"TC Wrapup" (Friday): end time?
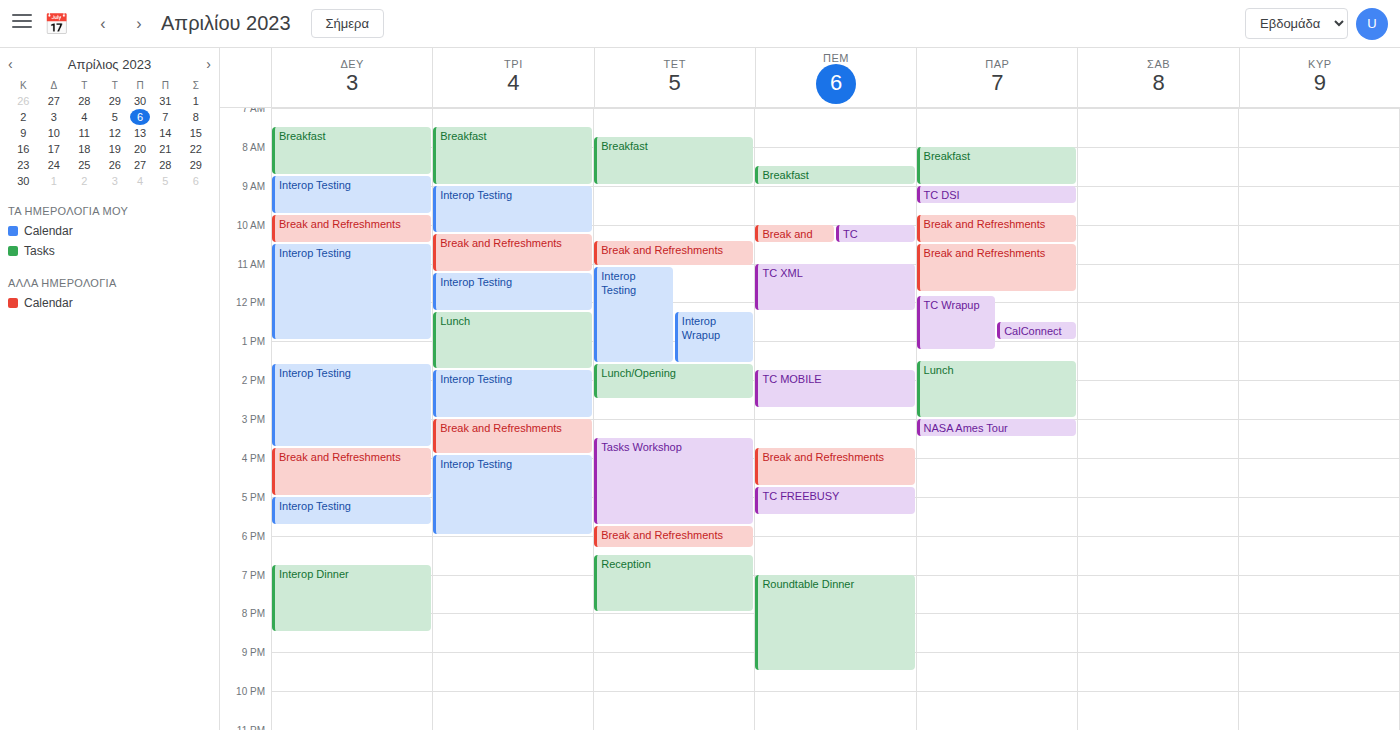
1:15 PM